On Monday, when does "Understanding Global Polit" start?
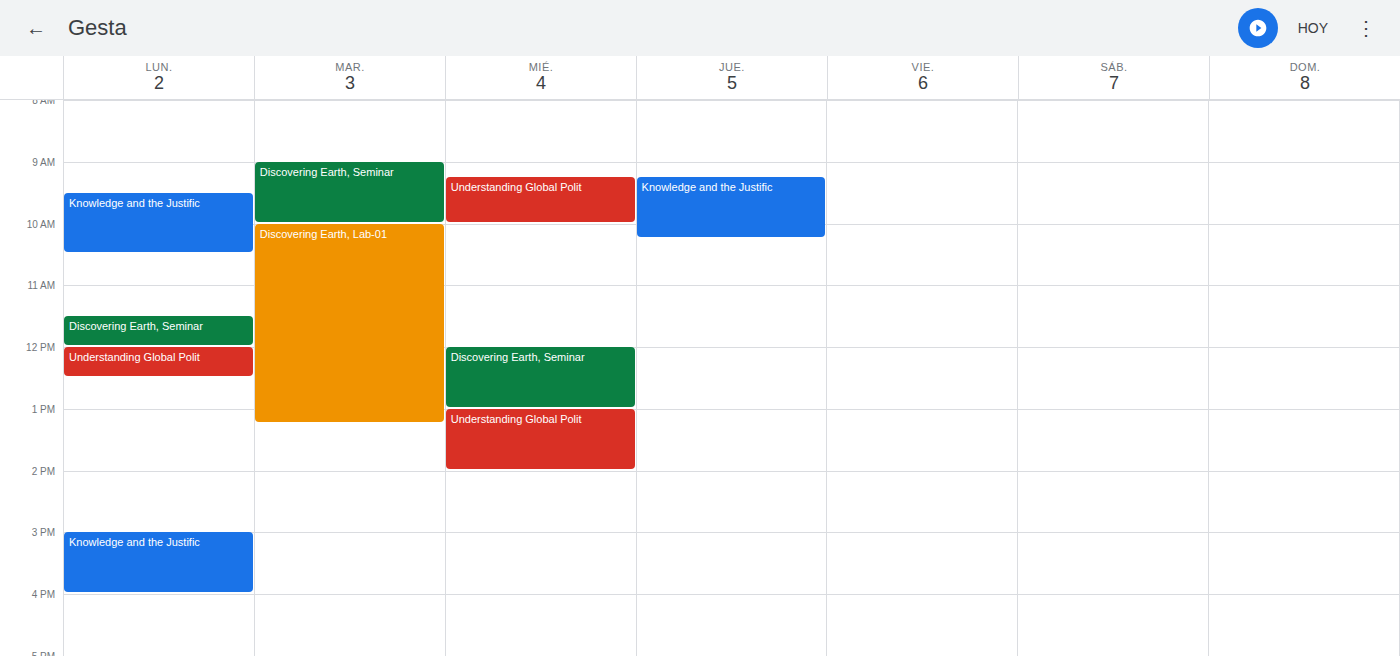
12:00 PM